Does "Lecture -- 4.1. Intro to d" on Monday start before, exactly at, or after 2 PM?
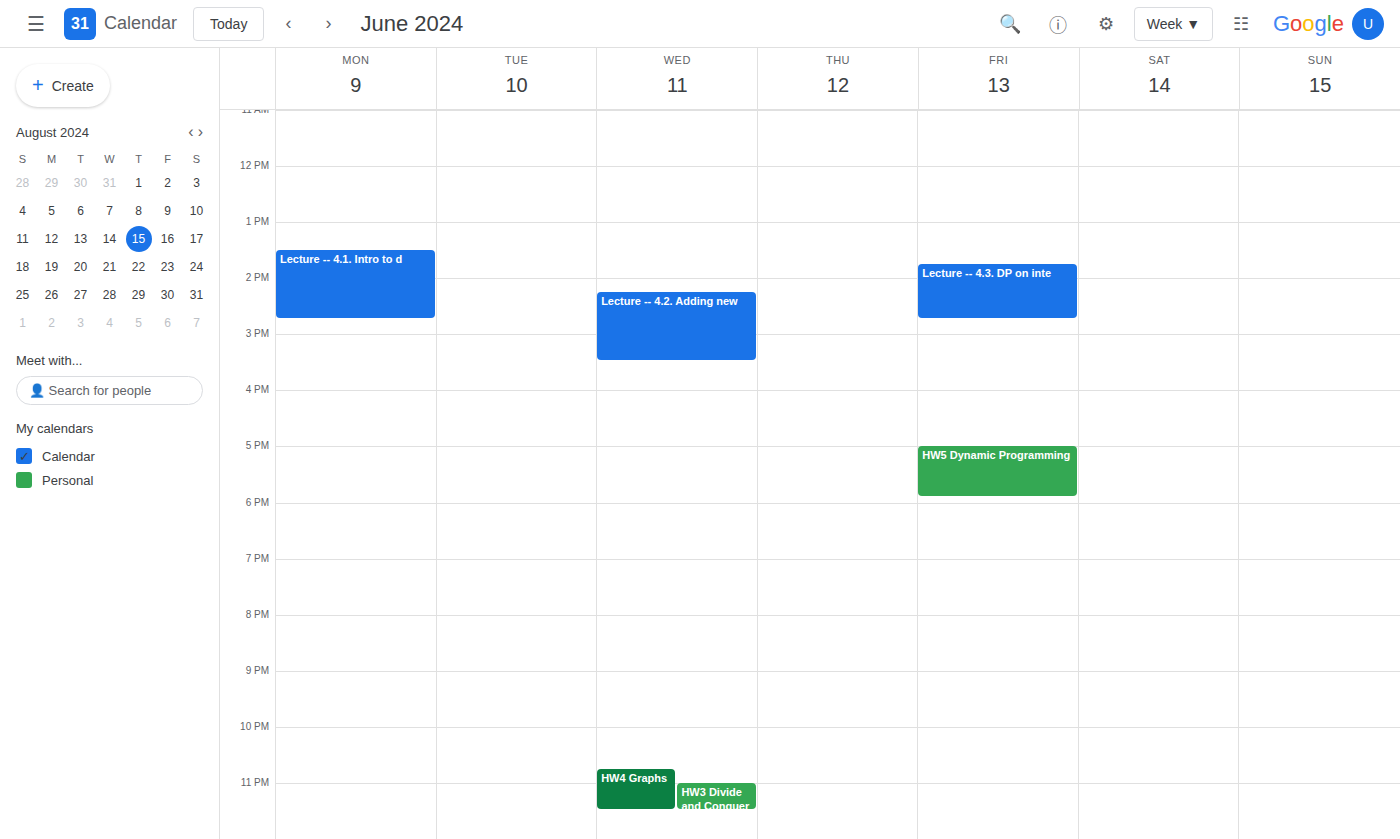
1:30 PM -- before 2 PM, 30 minutes above the 2 PM line.